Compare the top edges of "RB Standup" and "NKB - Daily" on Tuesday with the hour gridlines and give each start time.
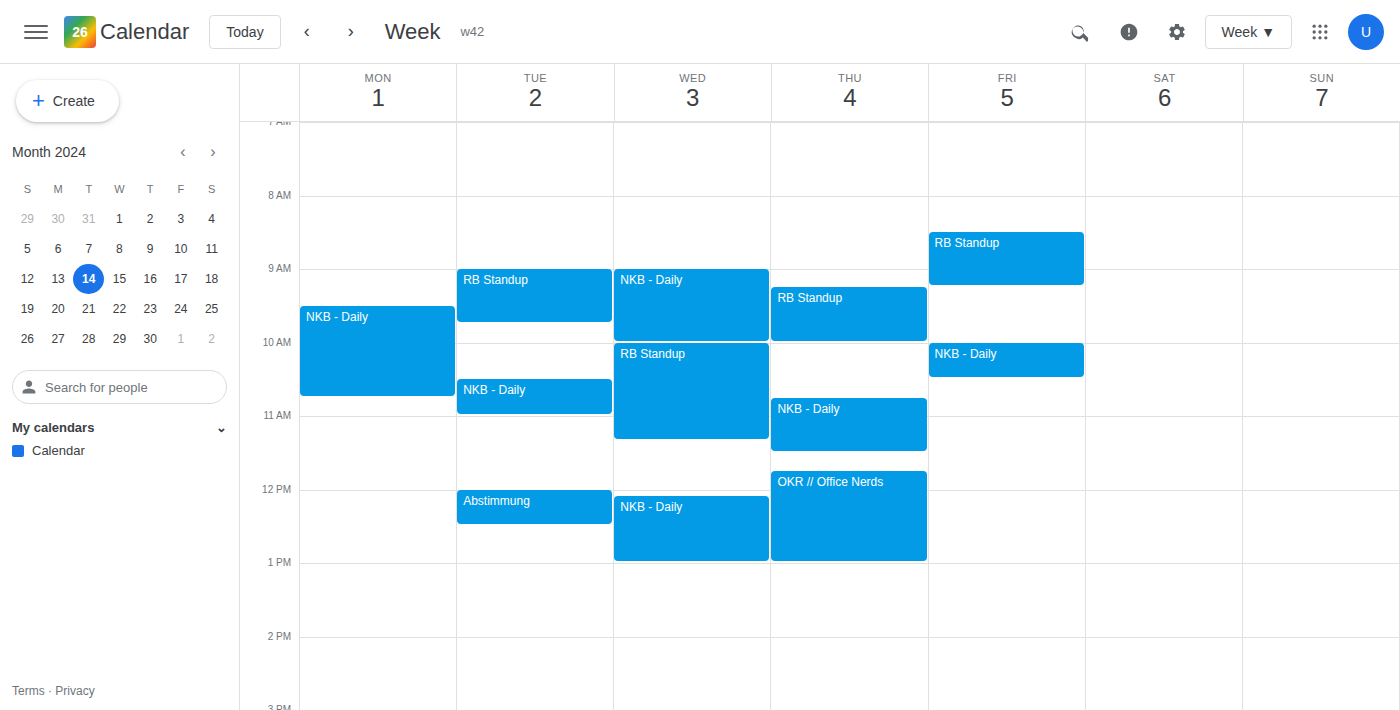
"RB Standup": 09:00, exactly on the 09:00 line. "NKB - Daily": 10:30, halfway between the 10:00 and 11:00 lines.